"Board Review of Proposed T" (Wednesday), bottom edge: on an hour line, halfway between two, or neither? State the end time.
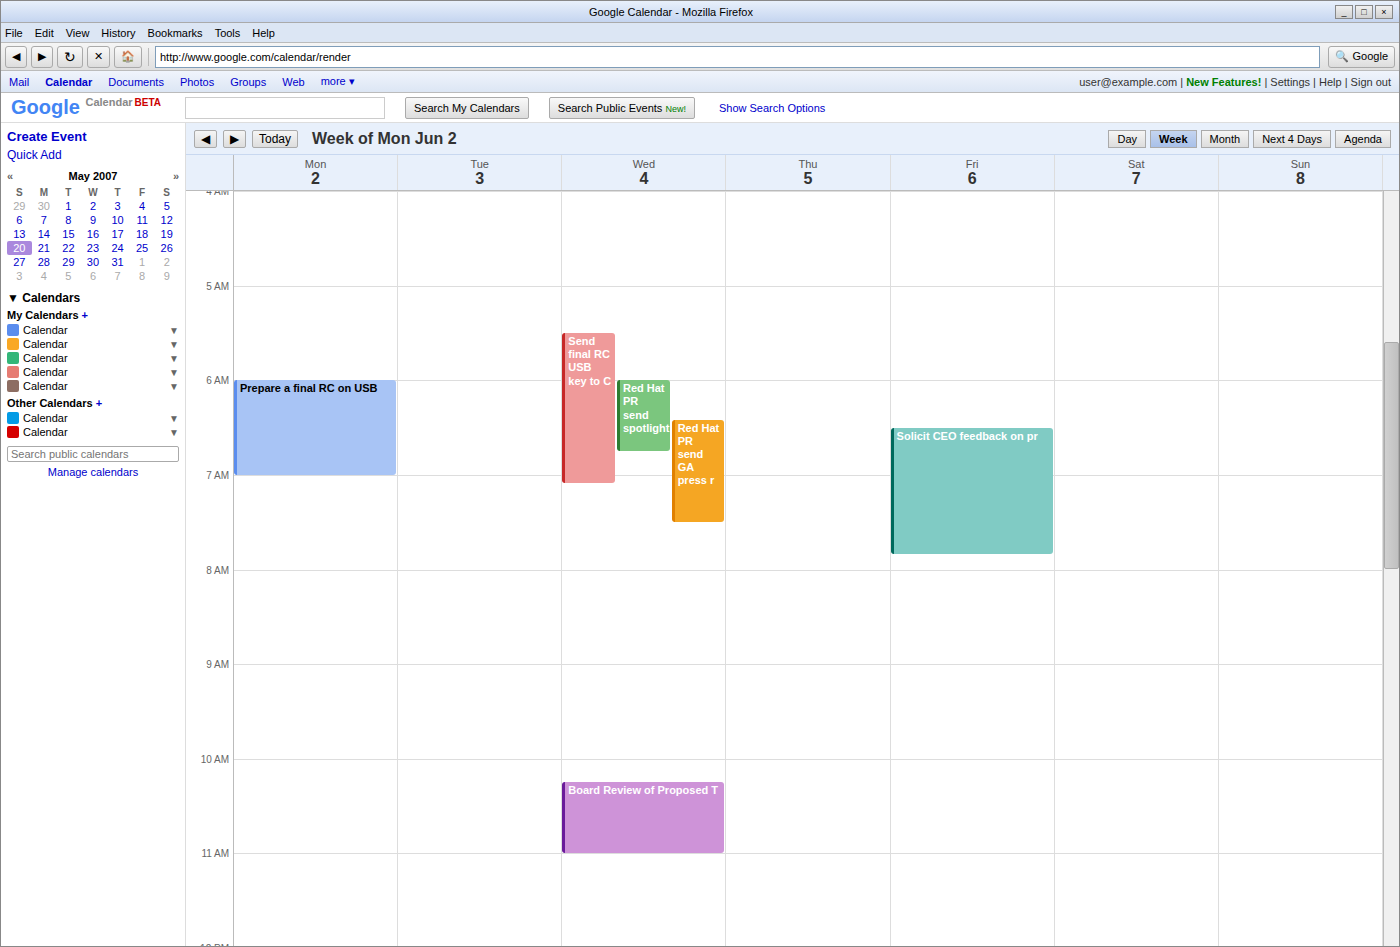
11:00 -- exactly on the 11:00 line.